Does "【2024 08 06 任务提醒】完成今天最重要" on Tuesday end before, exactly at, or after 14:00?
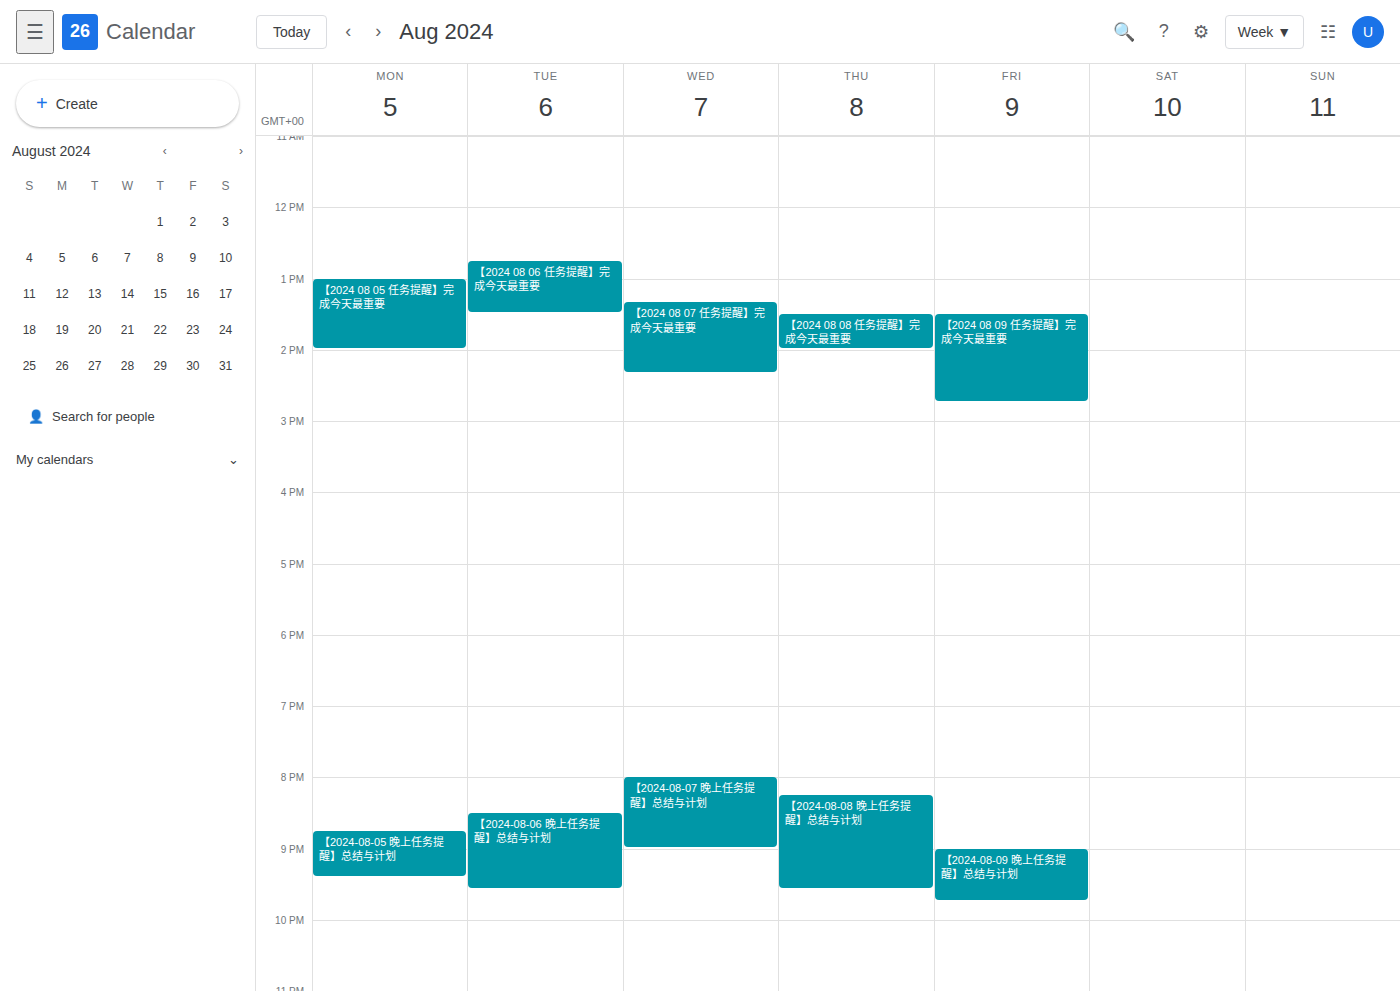
13:30 -- before 14:00, 30 minutes above the 14:00 line.